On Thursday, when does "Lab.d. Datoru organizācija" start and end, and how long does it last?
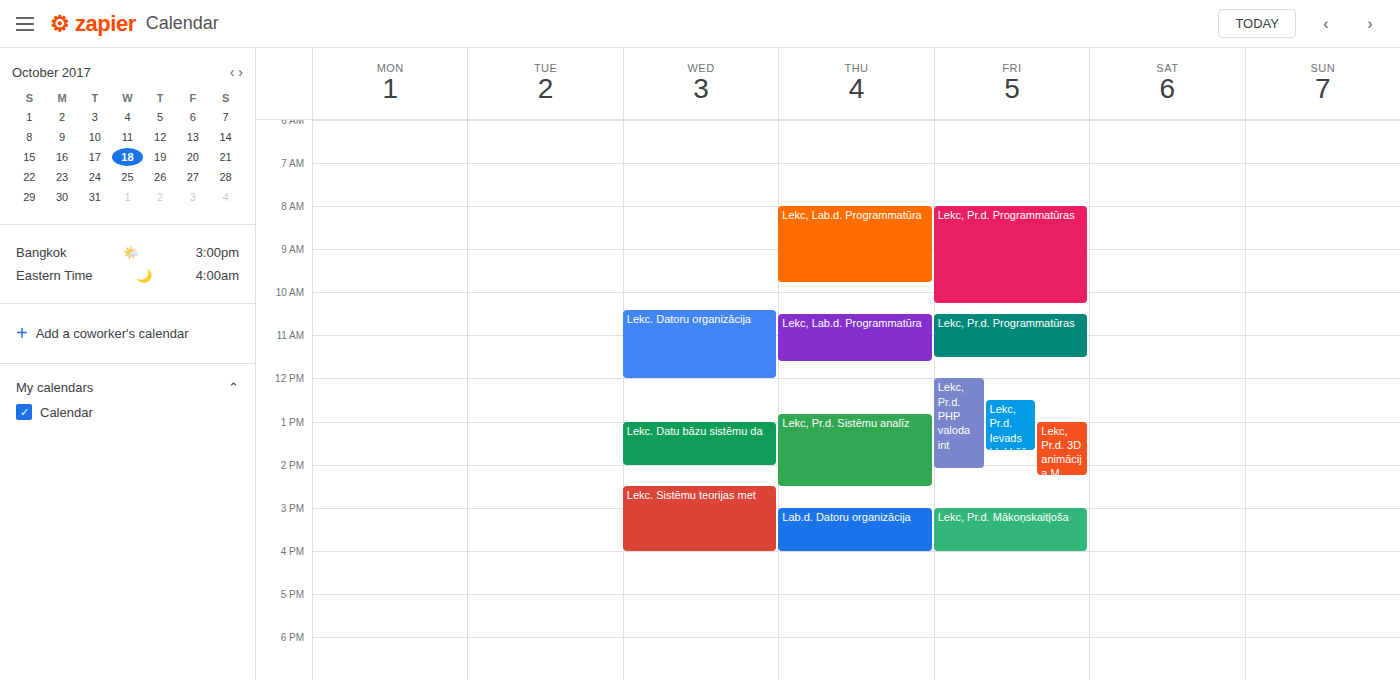
3:00 PM to 4:00 PM, 1 hour